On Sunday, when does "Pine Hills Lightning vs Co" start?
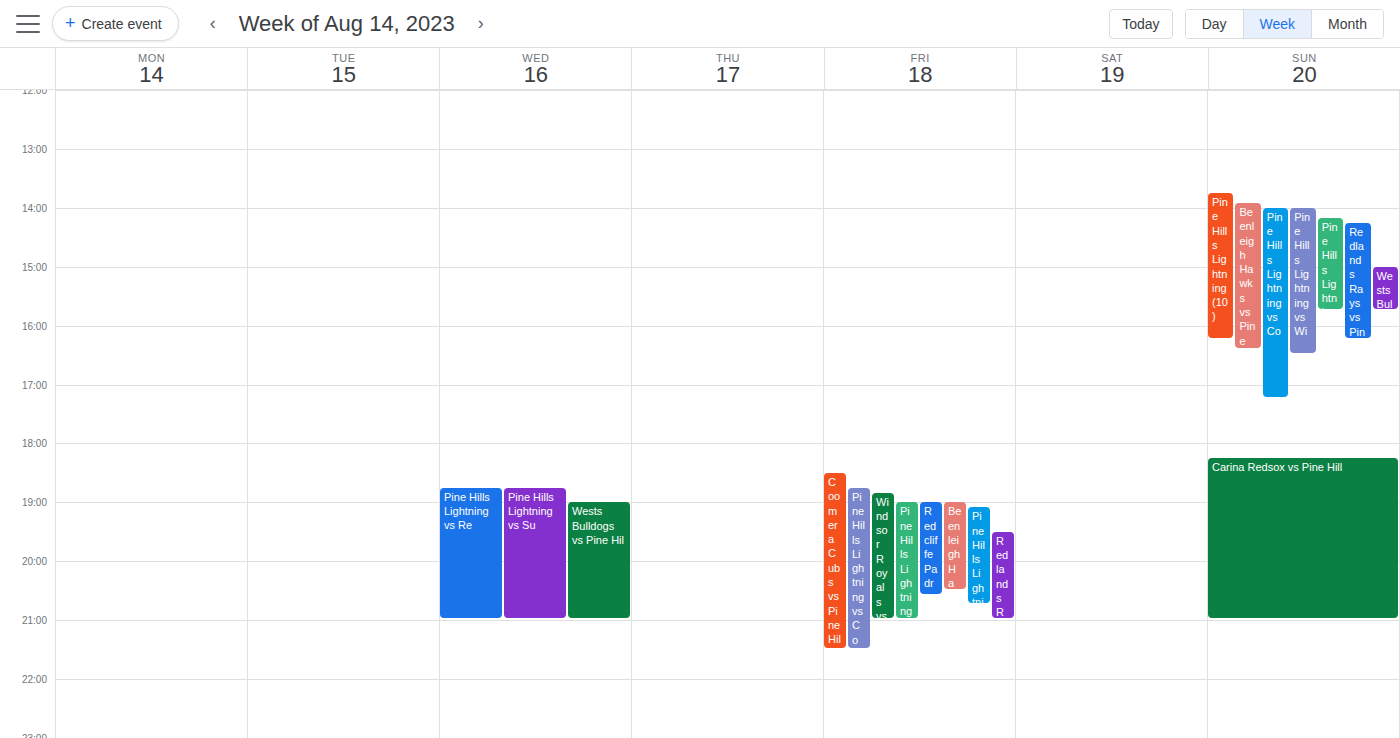
2:00 PM